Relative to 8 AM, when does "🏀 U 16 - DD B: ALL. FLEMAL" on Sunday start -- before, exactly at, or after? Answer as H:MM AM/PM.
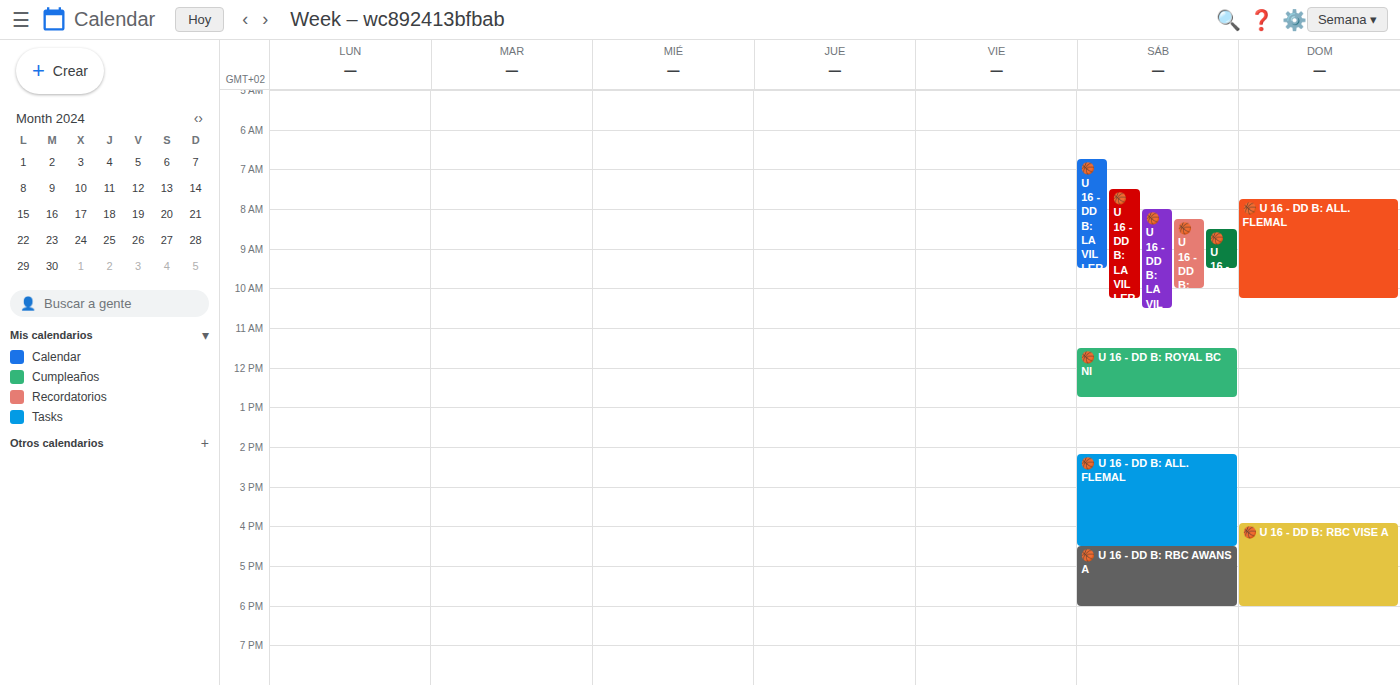
7:45 AM -- before 8 AM, 15 minutes above the 8 AM line.